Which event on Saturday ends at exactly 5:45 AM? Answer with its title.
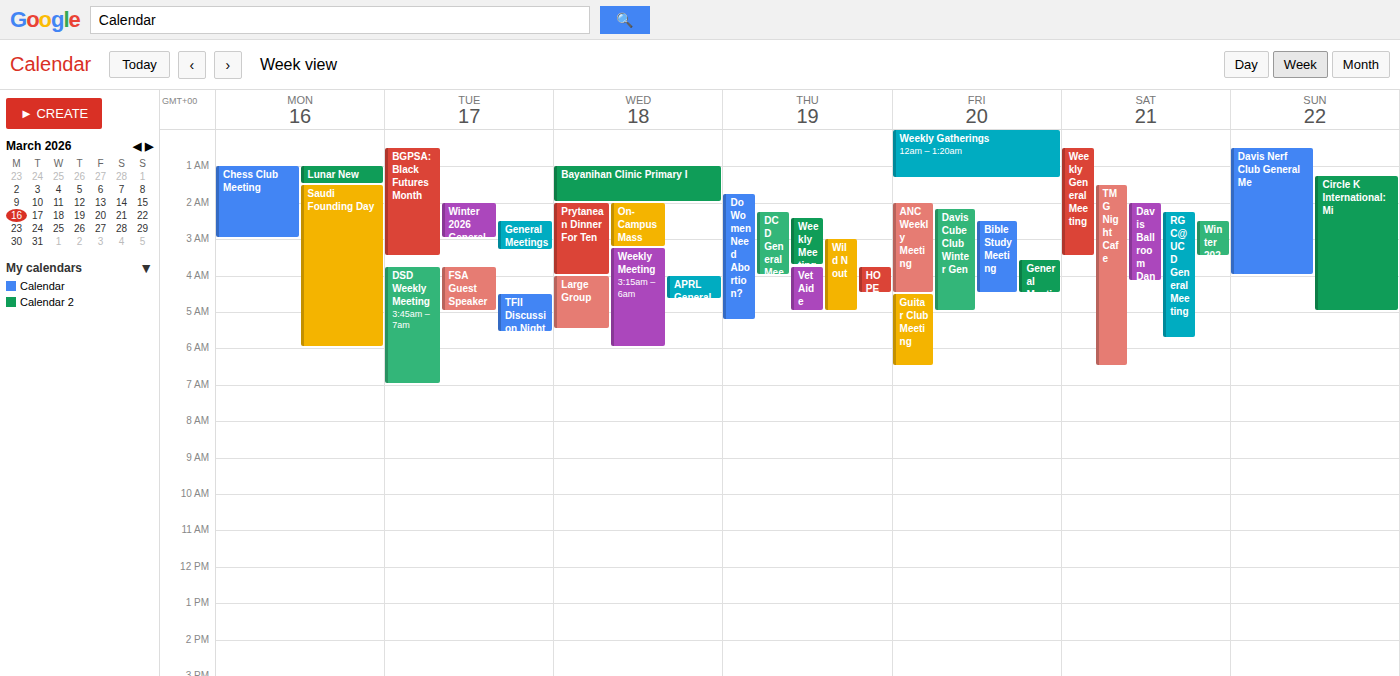
"RGC@UCD General Meeting"